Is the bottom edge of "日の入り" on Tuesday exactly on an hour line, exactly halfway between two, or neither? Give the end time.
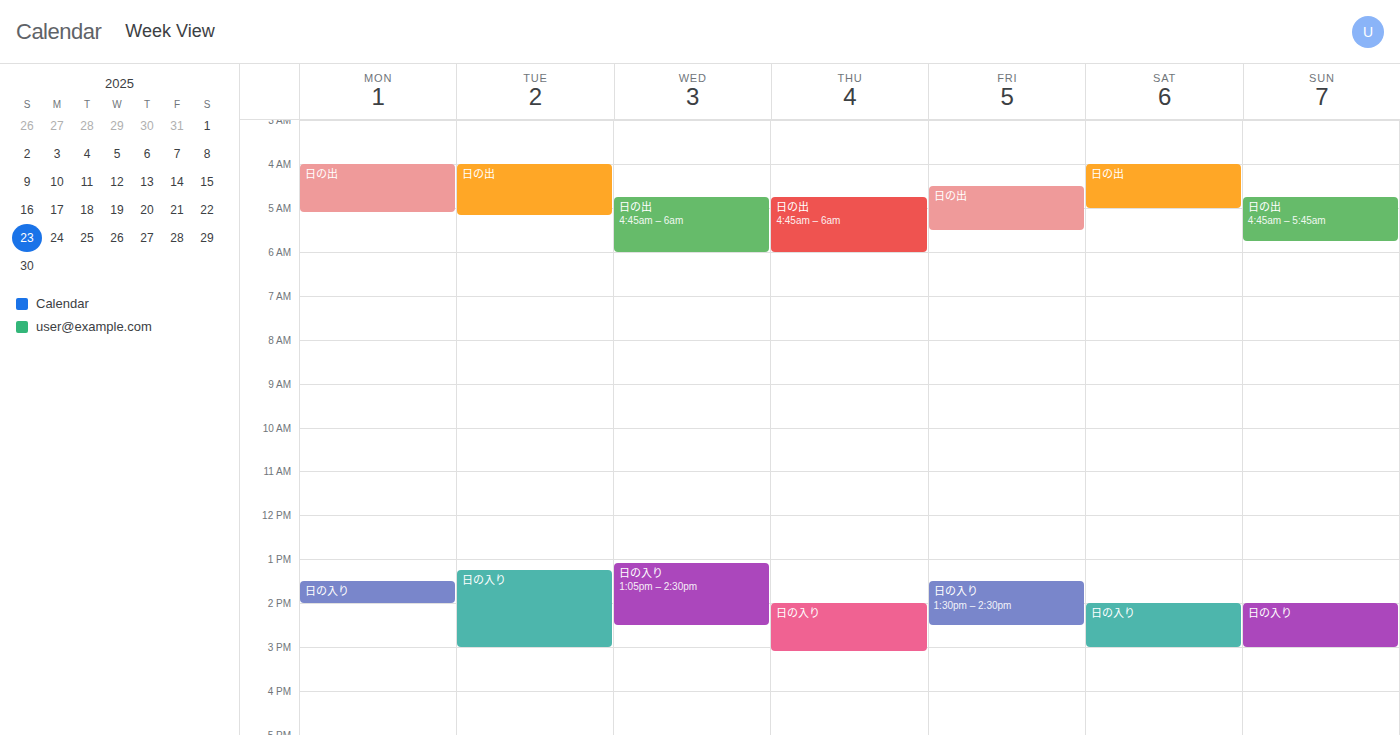
3:00 PM -- exactly on the 3 PM line.